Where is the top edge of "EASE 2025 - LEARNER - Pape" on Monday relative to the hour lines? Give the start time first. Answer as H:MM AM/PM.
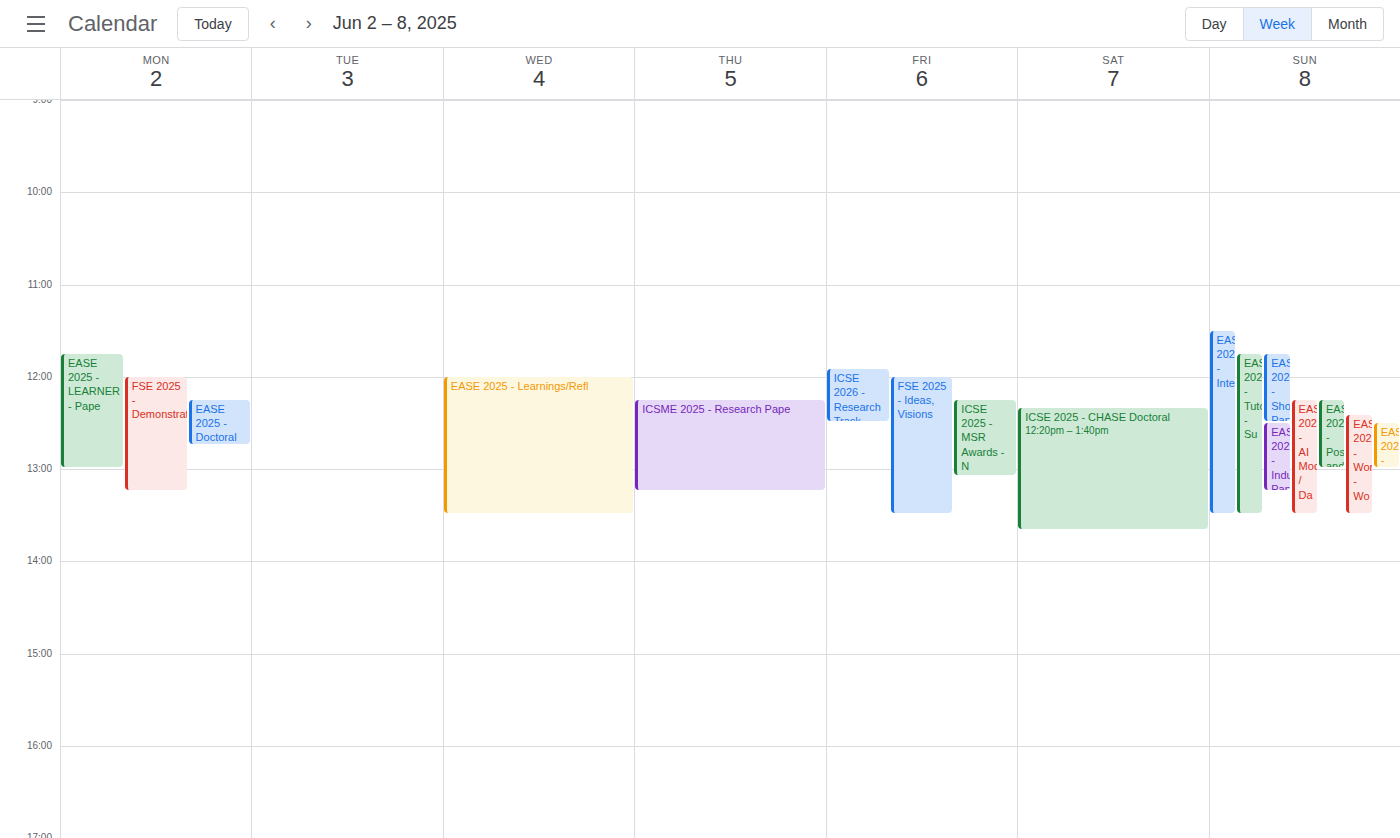
11:45 AM -- neither: three quarters of the way from the 11 AM line to the 12 PM line.